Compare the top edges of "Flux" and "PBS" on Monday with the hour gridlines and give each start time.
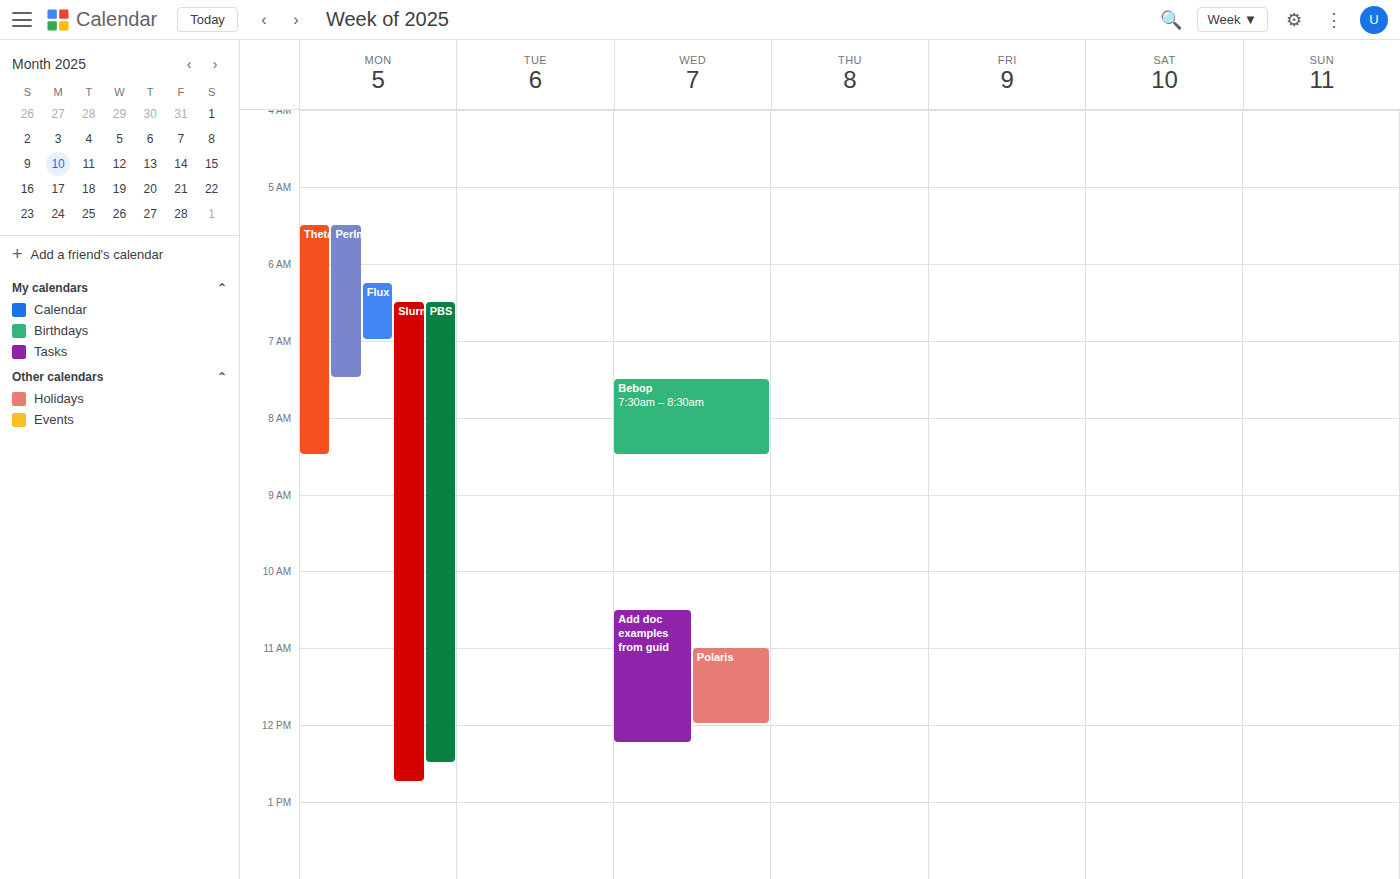
"Flux": 6:15 AM, neither: a quarter of the way from the 6 AM line to the 7 AM line. "PBS": 6:30 AM, halfway between the 6 AM and 7 AM lines.